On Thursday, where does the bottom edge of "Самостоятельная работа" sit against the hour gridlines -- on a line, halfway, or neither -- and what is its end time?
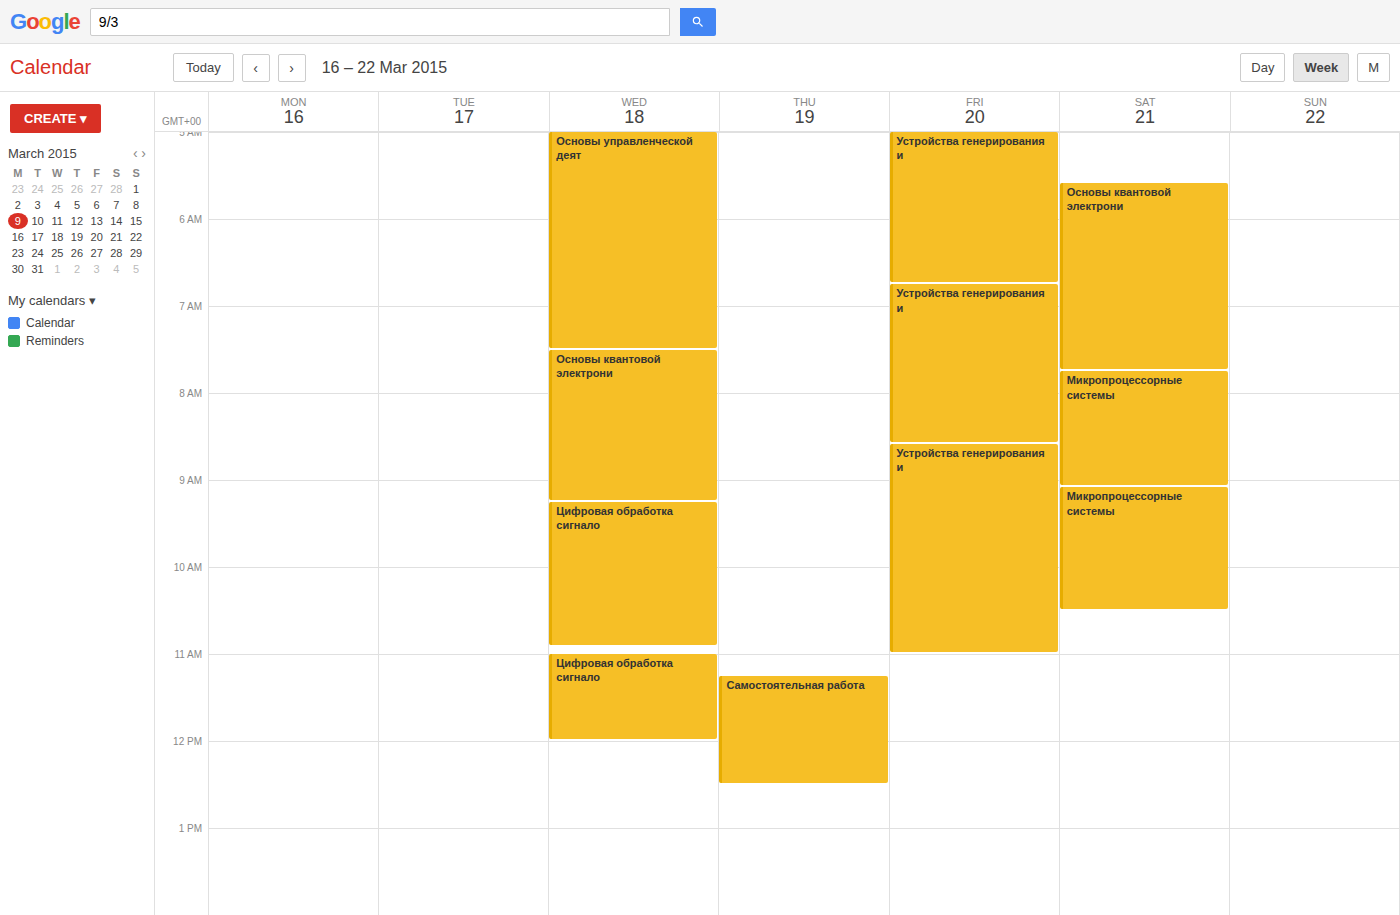
12:30 PM -- halfway between the 12 PM and 1 PM lines.